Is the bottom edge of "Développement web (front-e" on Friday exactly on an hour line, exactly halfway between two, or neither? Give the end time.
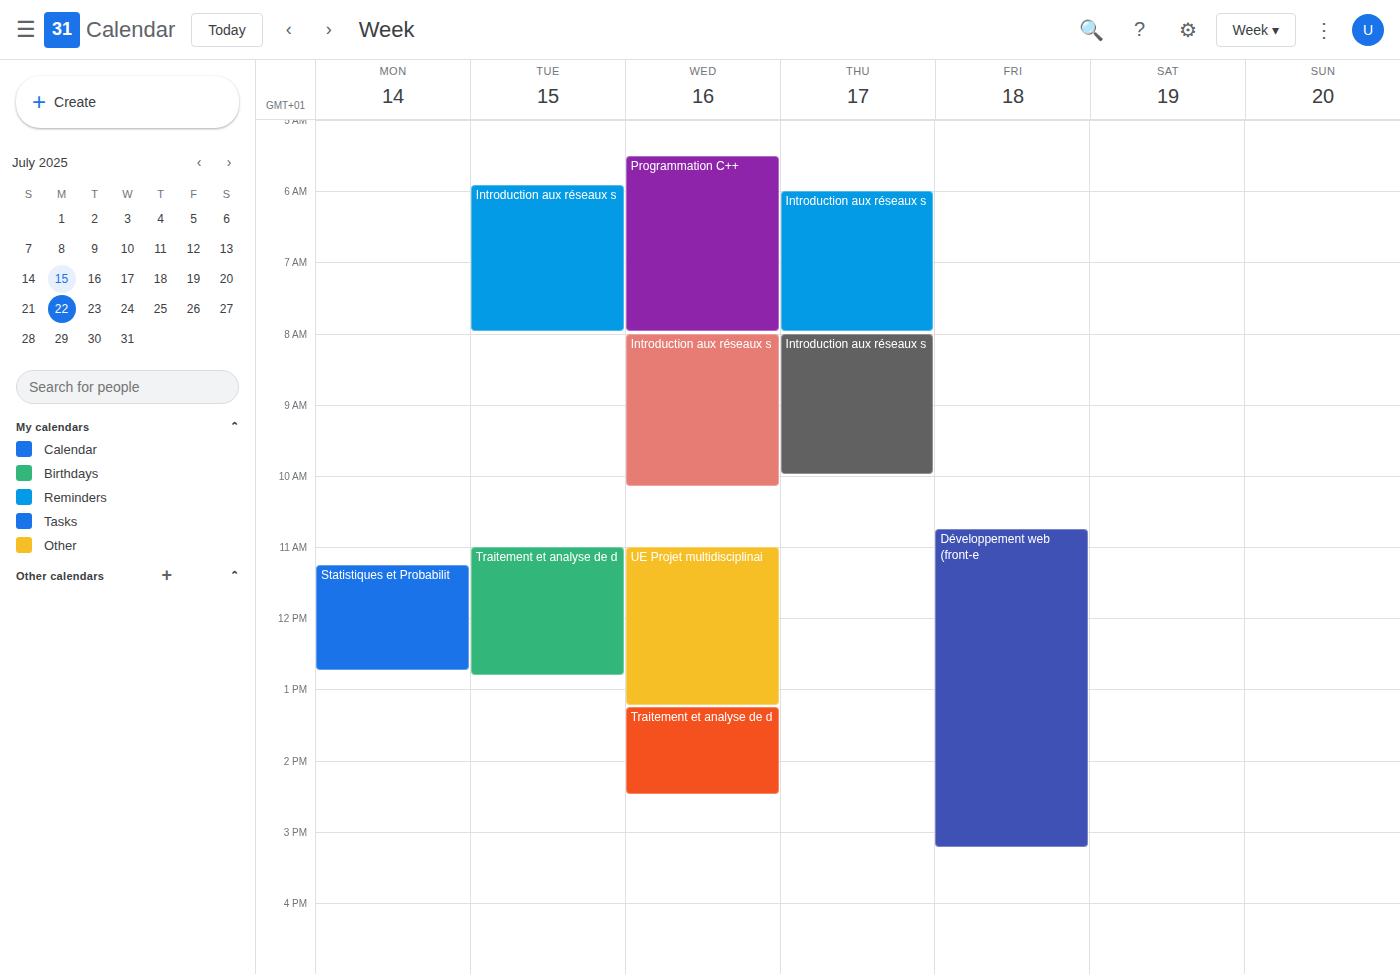
3:15 PM -- neither: a quarter of the way from the 3 PM line to the 4 PM line.